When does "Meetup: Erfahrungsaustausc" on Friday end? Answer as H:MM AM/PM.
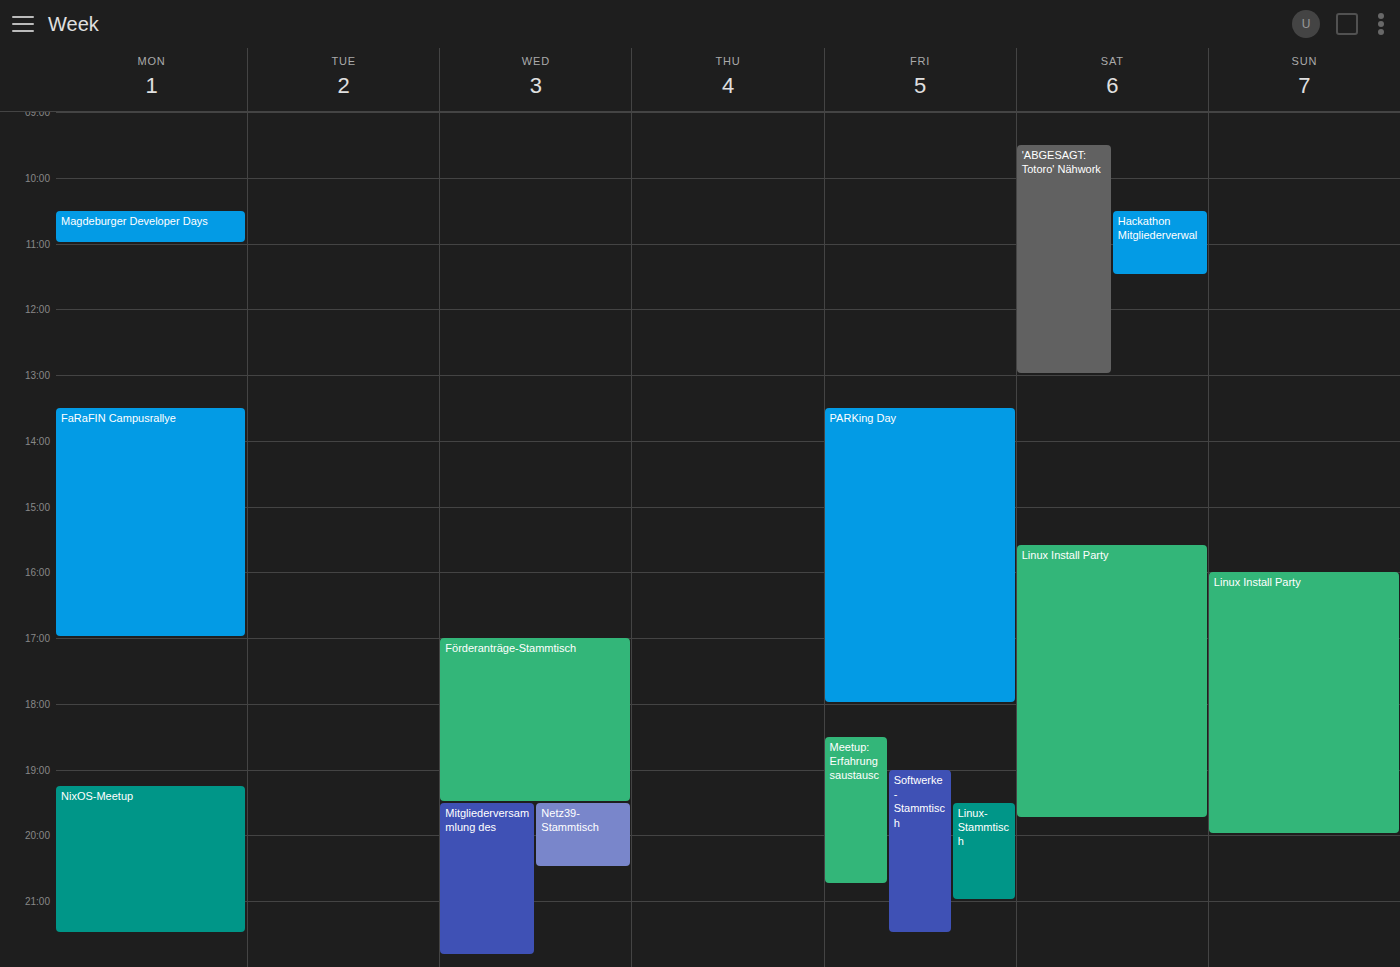
8:45 PM